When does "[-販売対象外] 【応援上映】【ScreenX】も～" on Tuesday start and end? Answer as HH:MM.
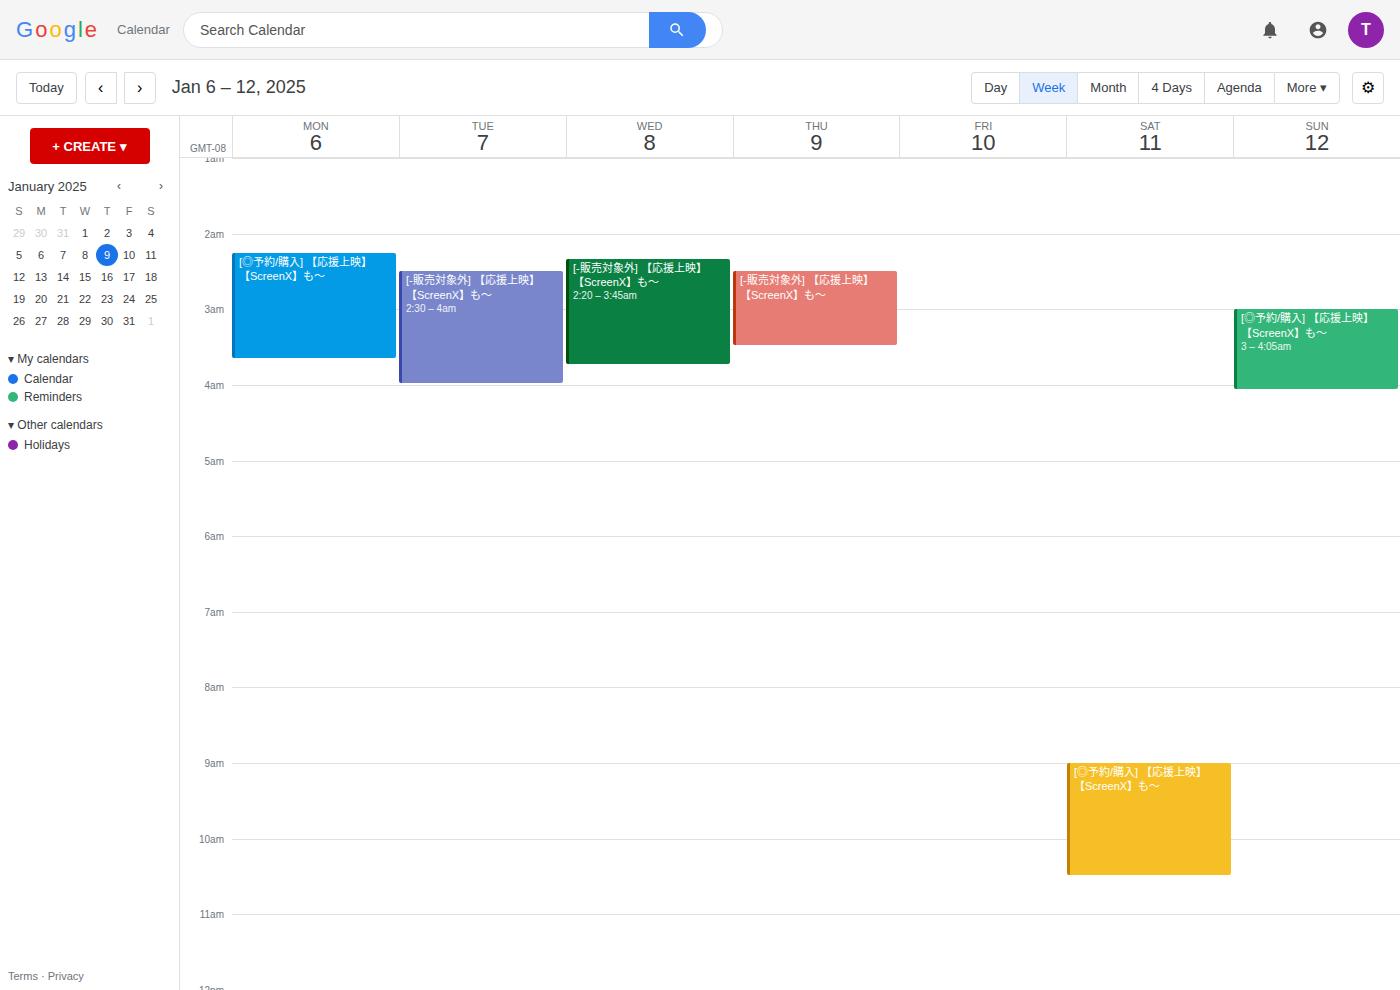
02:30 to 04:00